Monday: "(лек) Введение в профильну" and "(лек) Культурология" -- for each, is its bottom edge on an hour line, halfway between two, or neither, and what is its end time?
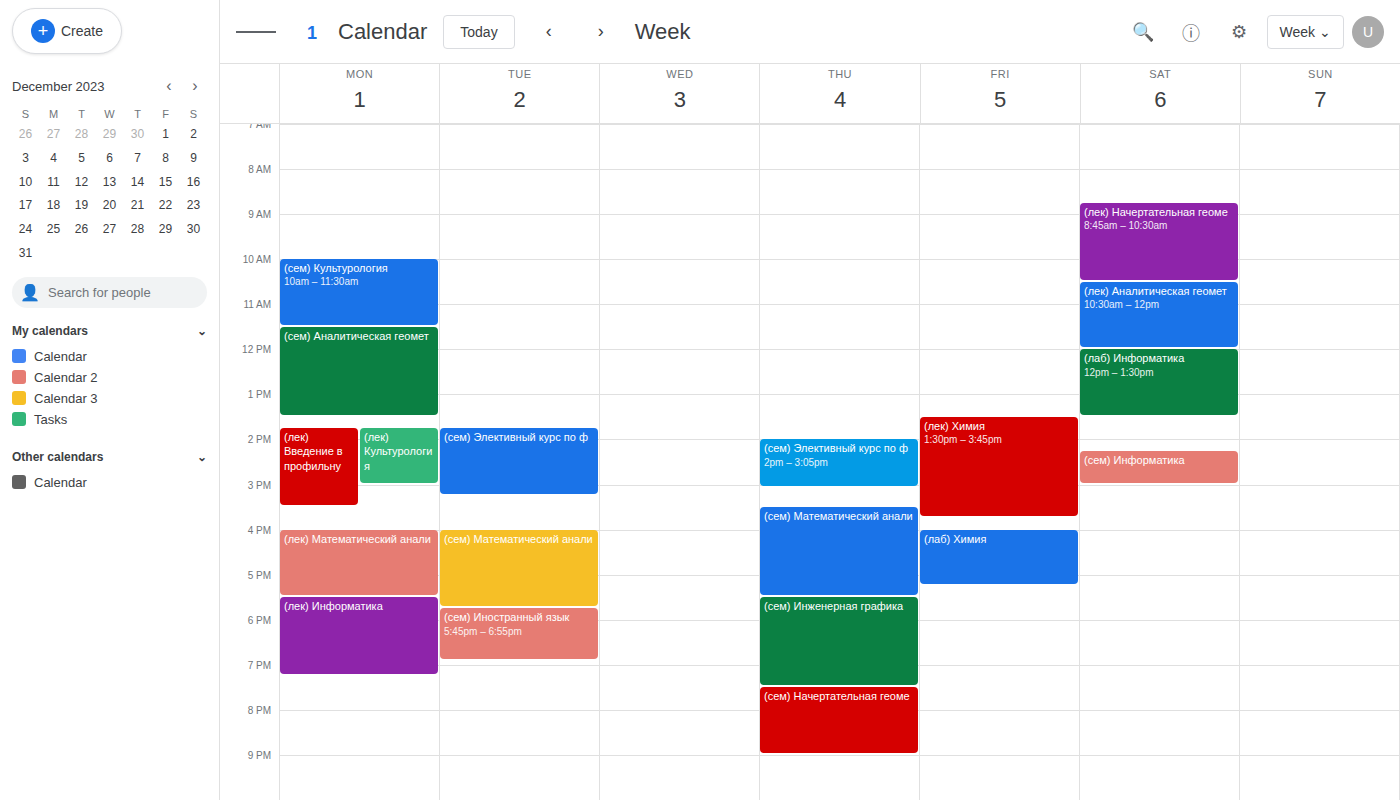
"(лек) Введение в профильну": 3:30 PM, halfway between the 3 PM and 4 PM lines. "(лек) Культурология": 3:00 PM, exactly on the 3 PM line.